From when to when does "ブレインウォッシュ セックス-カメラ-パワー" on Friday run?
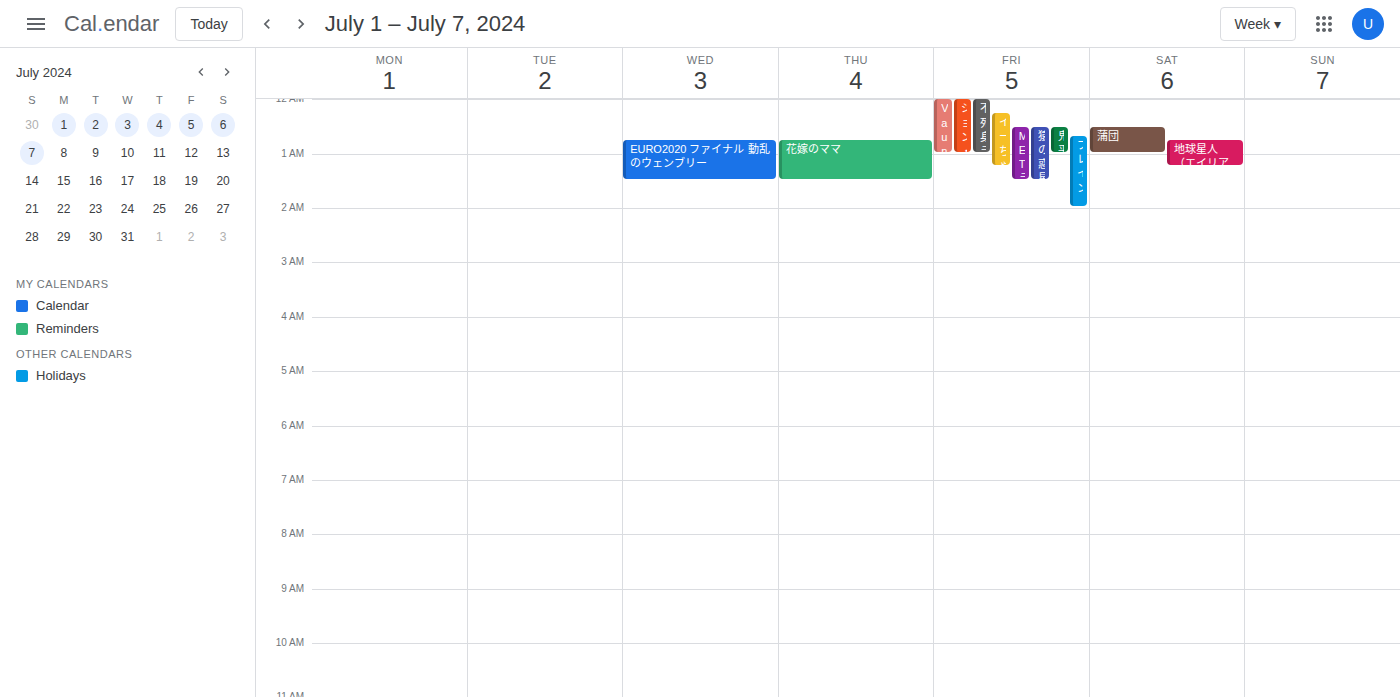
12:40 AM to 2:00 AM